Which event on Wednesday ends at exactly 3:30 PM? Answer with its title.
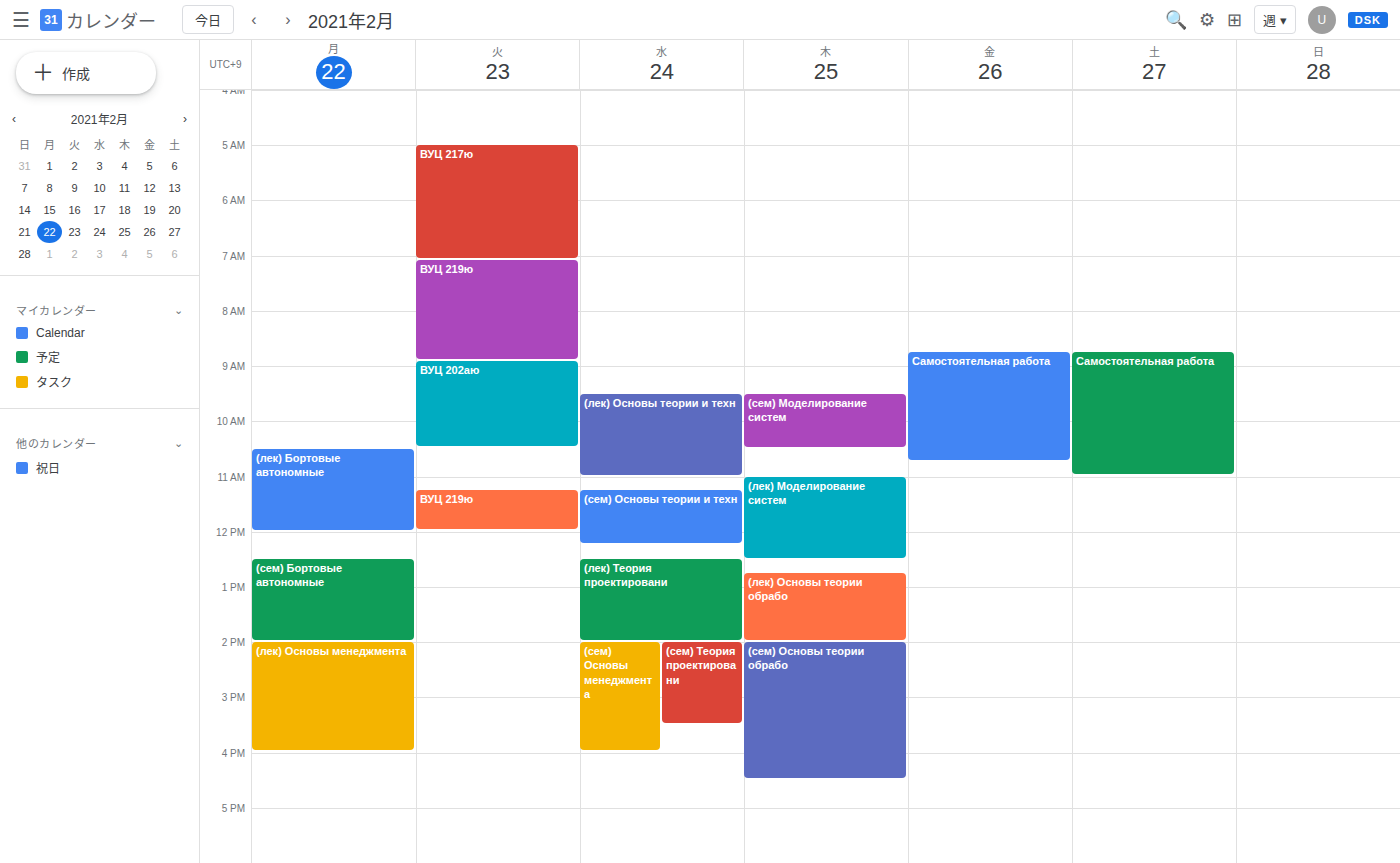
"(сем) Теория проектировани"